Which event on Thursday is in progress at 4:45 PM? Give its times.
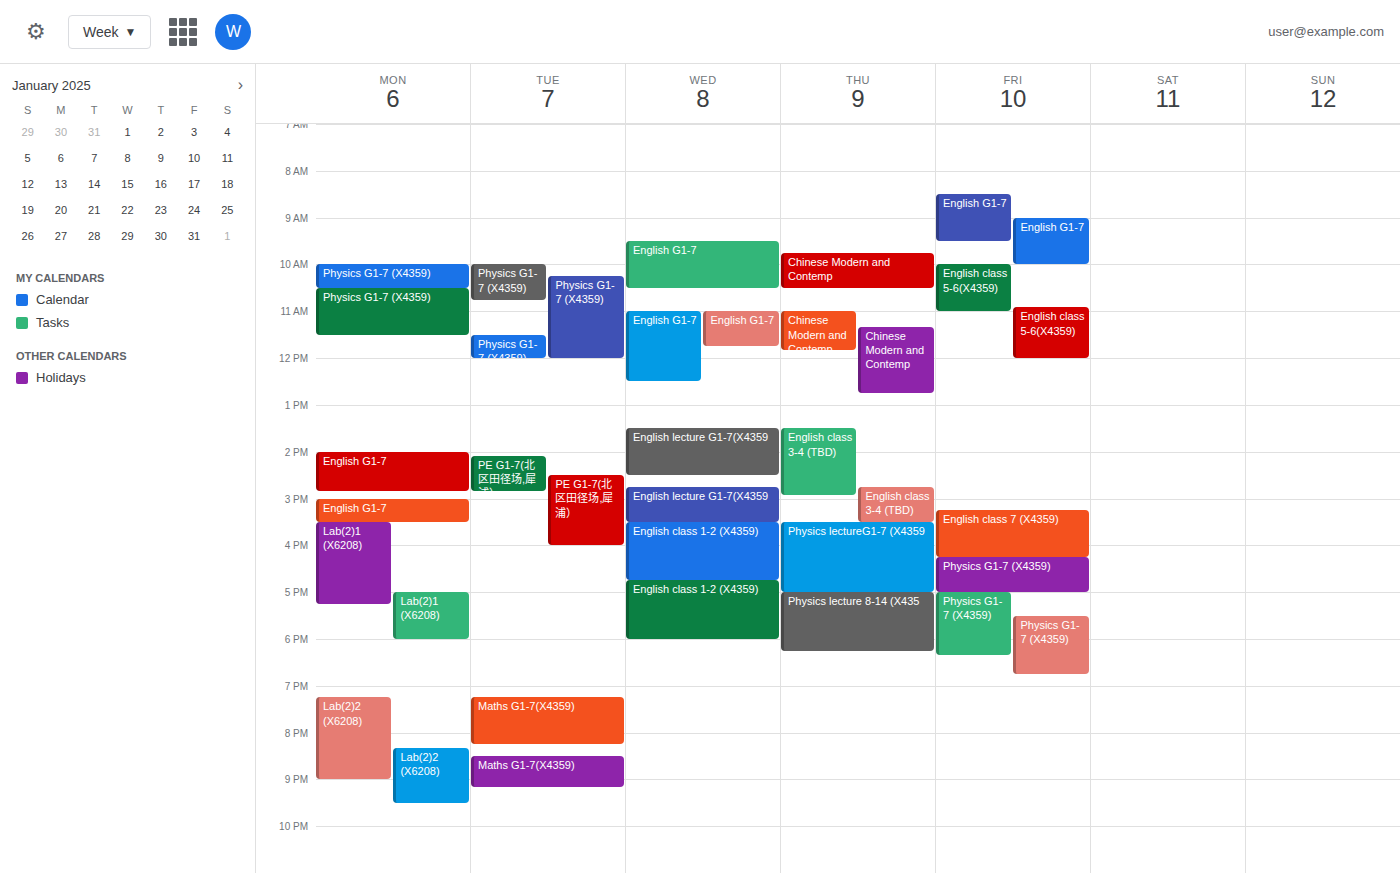
"Physics lectureG1-7 (X4359", 3:30 PM to 5:00 PM